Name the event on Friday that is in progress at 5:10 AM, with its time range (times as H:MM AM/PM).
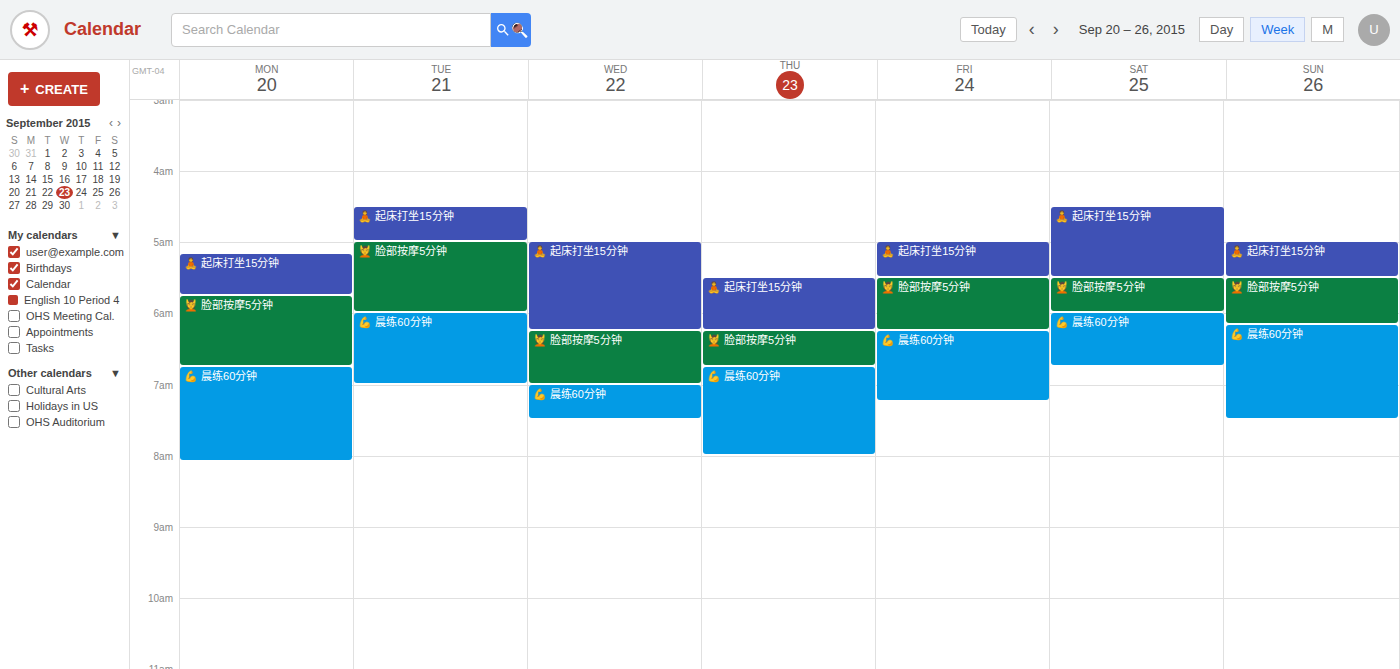
"🧘 起床打坐15分钟", 5:00 AM to 5:30 AM